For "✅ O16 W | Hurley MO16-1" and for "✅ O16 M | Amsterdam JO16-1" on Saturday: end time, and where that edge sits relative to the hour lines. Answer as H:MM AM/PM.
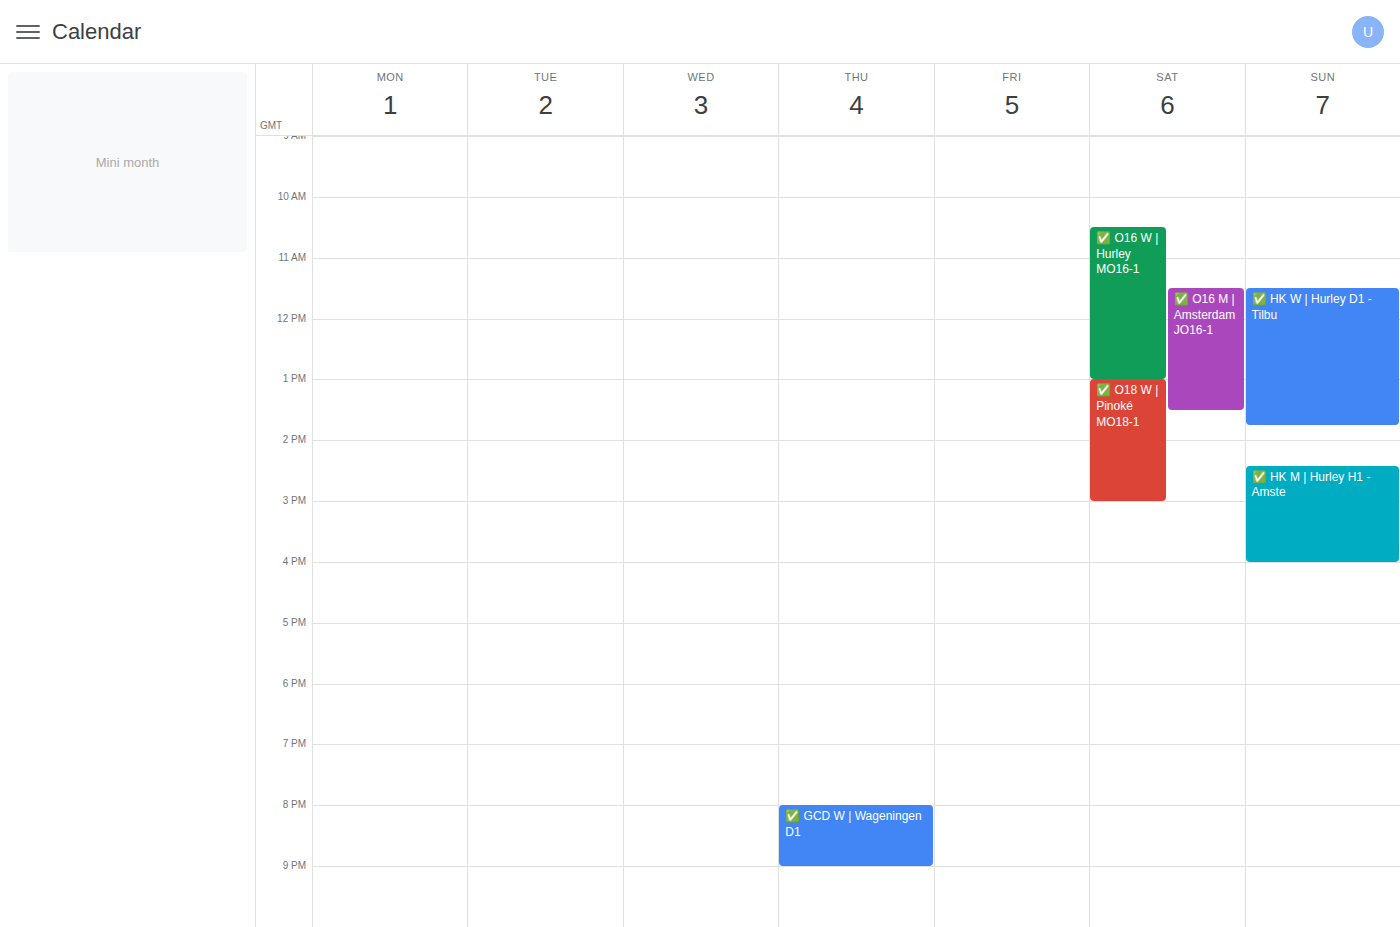
"✅ O16 W | Hurley MO16-1": 1:00 PM, exactly on the 1 PM line. "✅ O16 M | Amsterdam JO16-1": 1:30 PM, halfway between the 1 PM and 2 PM lines.